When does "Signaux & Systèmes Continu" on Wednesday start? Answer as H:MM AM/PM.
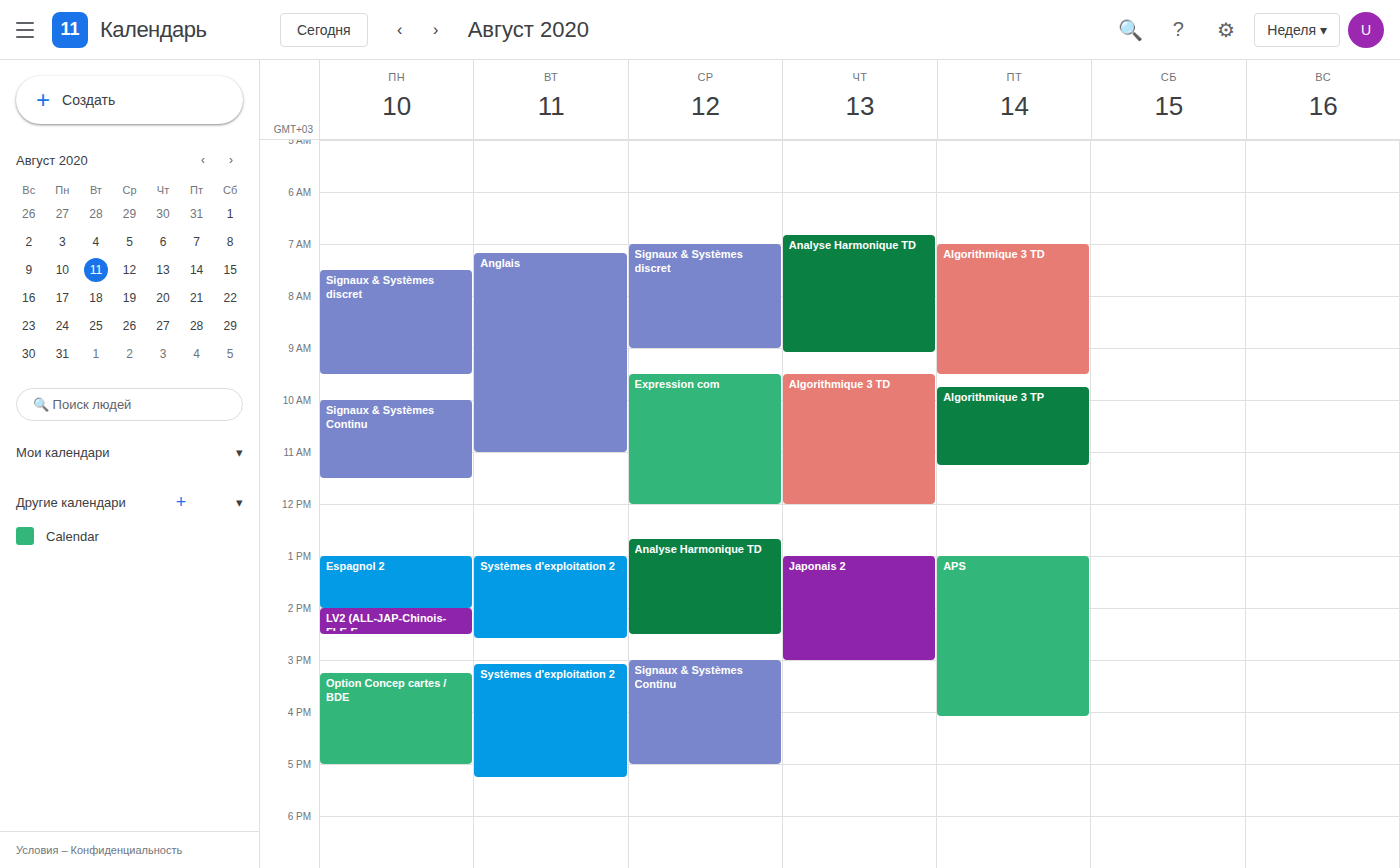
3:00 PM